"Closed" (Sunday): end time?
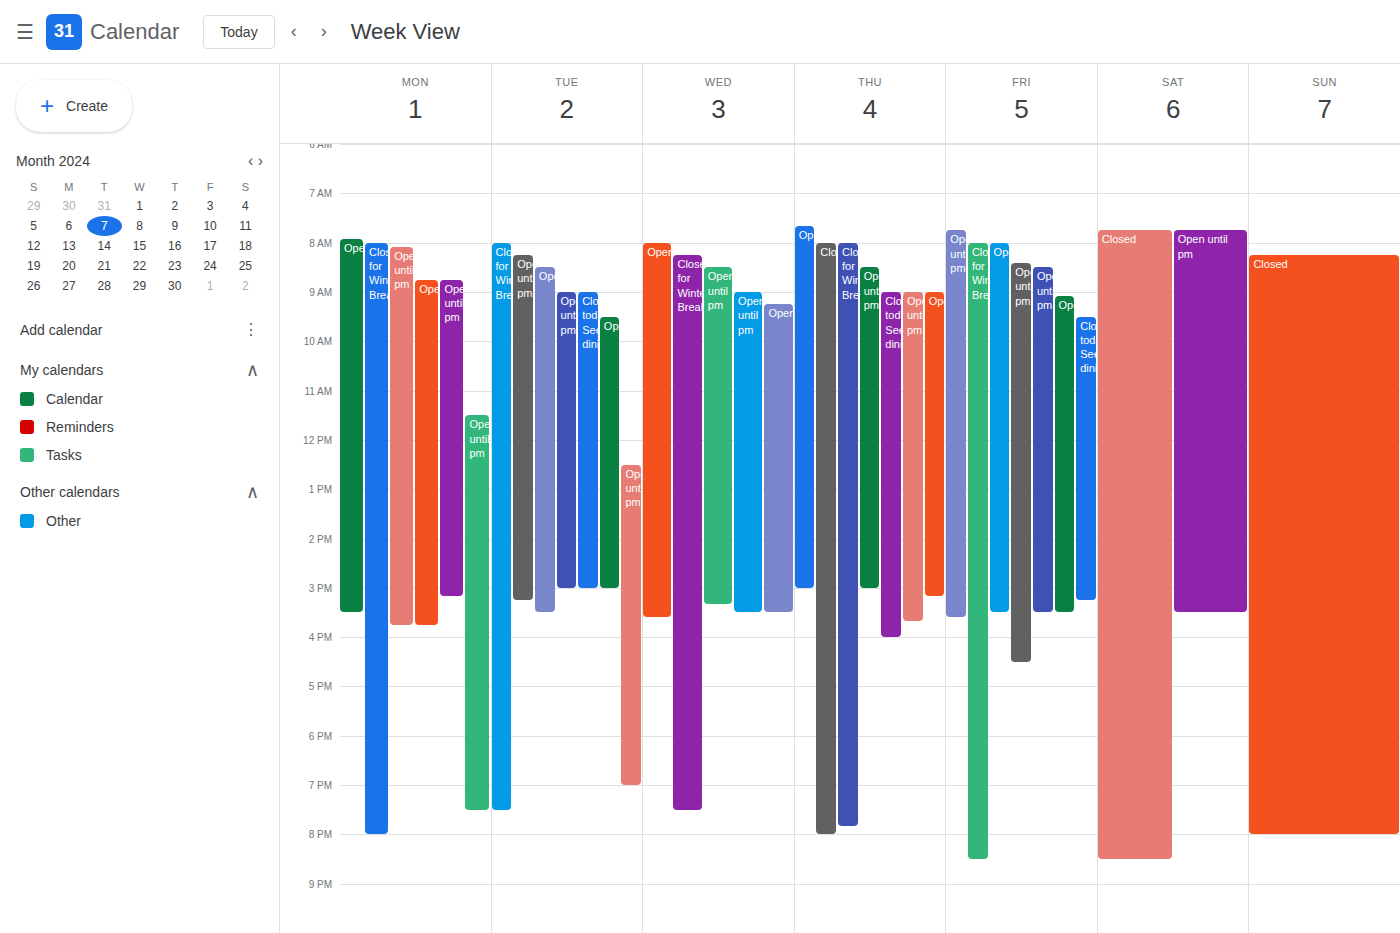
8:00 PM